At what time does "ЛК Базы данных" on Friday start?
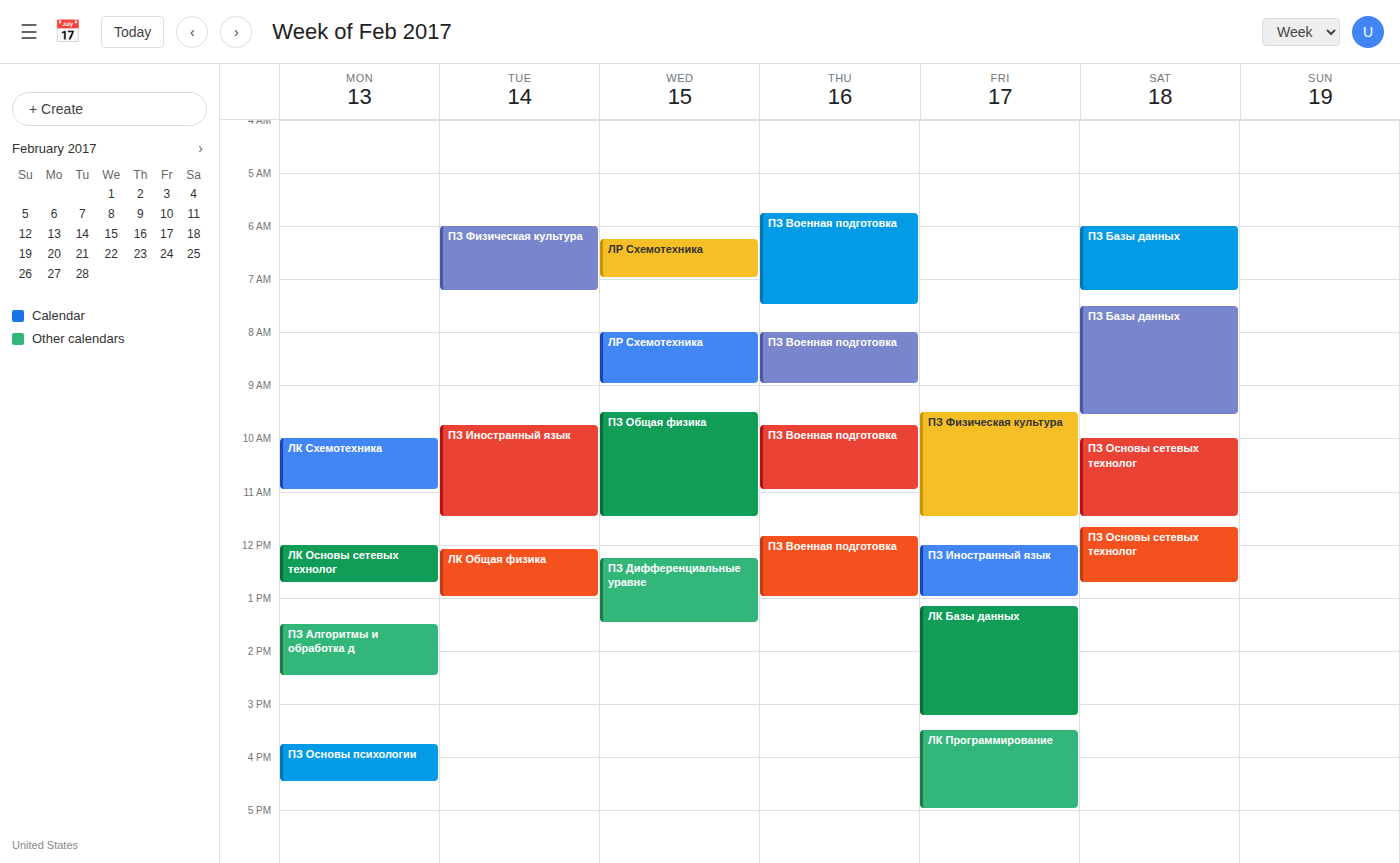
1:10 PM